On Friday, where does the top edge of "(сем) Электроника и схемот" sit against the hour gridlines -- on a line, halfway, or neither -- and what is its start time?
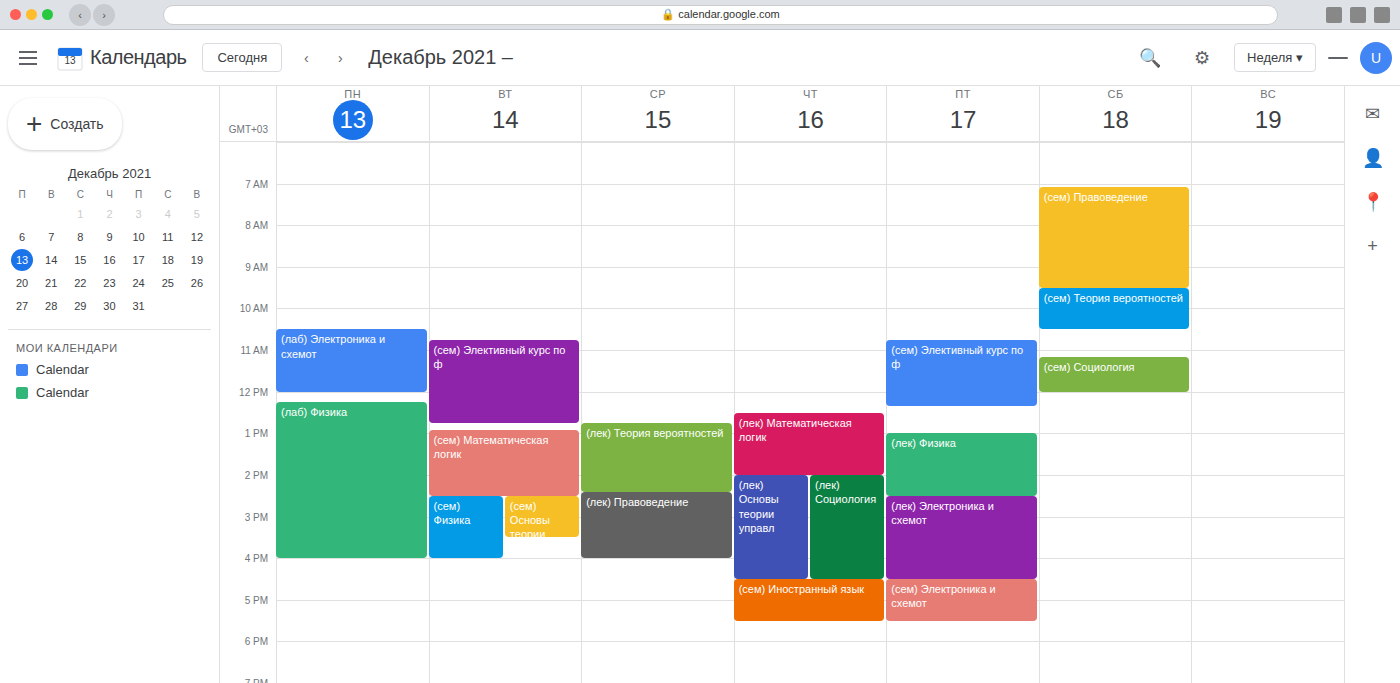
4:30 PM -- halfway between the 4 PM and 5 PM lines.